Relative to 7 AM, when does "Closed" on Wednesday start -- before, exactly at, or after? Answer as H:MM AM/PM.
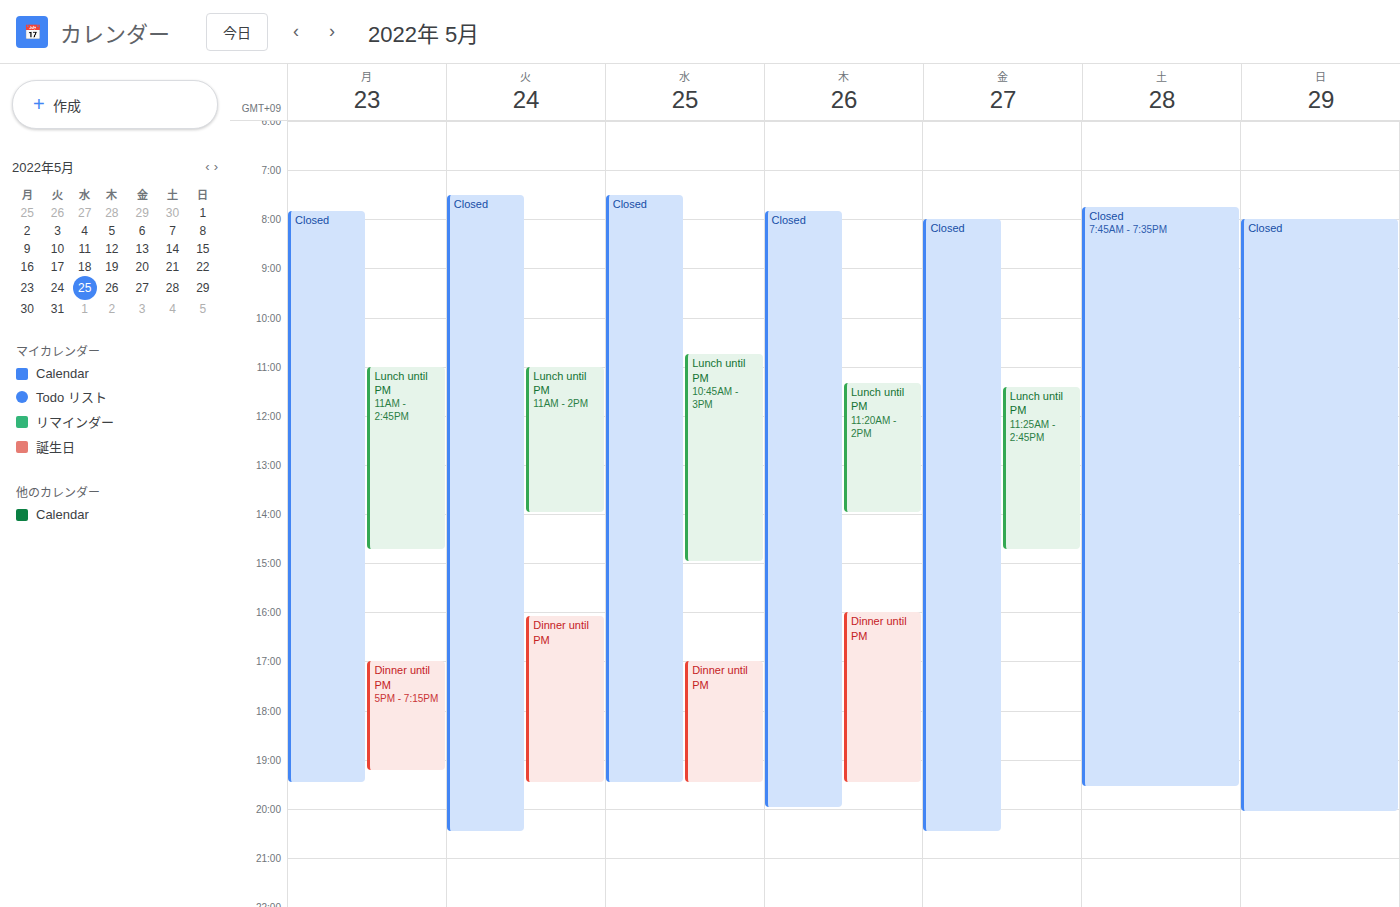
7:30 AM -- after 7 AM, 30 minutes below the 7 AM line.